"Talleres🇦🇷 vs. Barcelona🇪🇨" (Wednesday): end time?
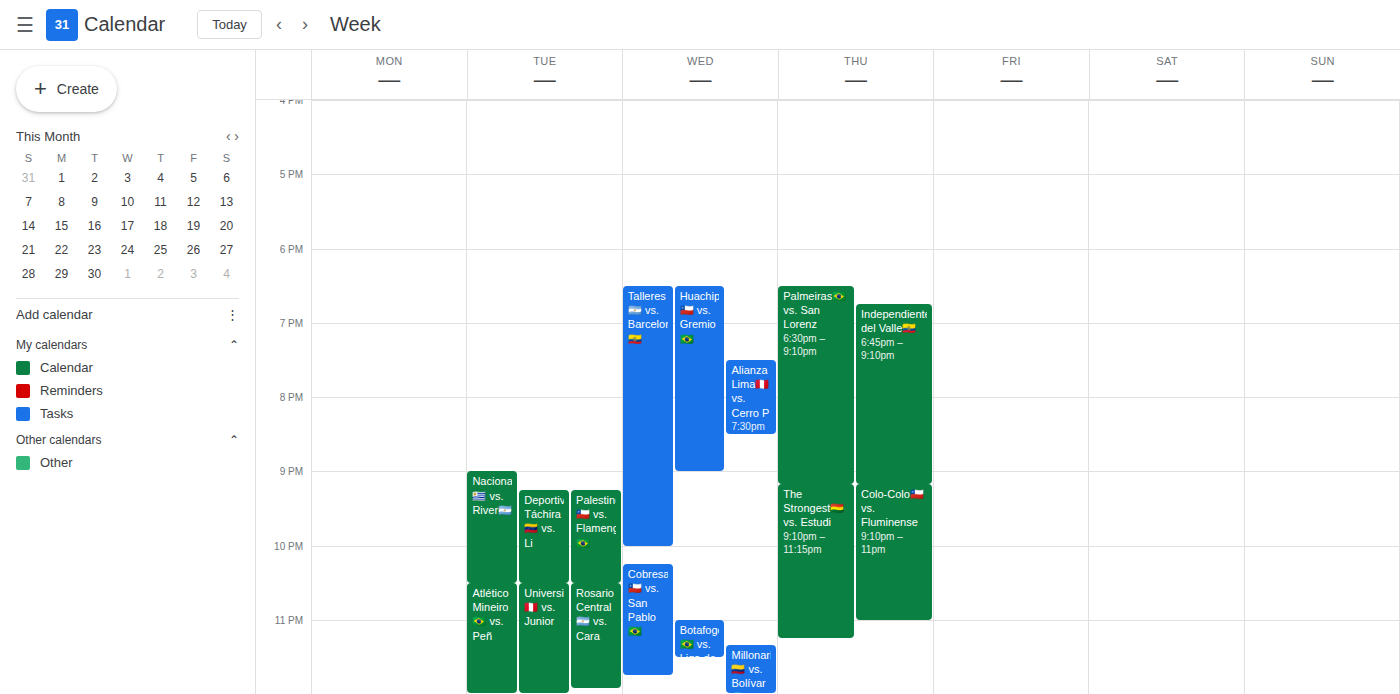
10:00 PM